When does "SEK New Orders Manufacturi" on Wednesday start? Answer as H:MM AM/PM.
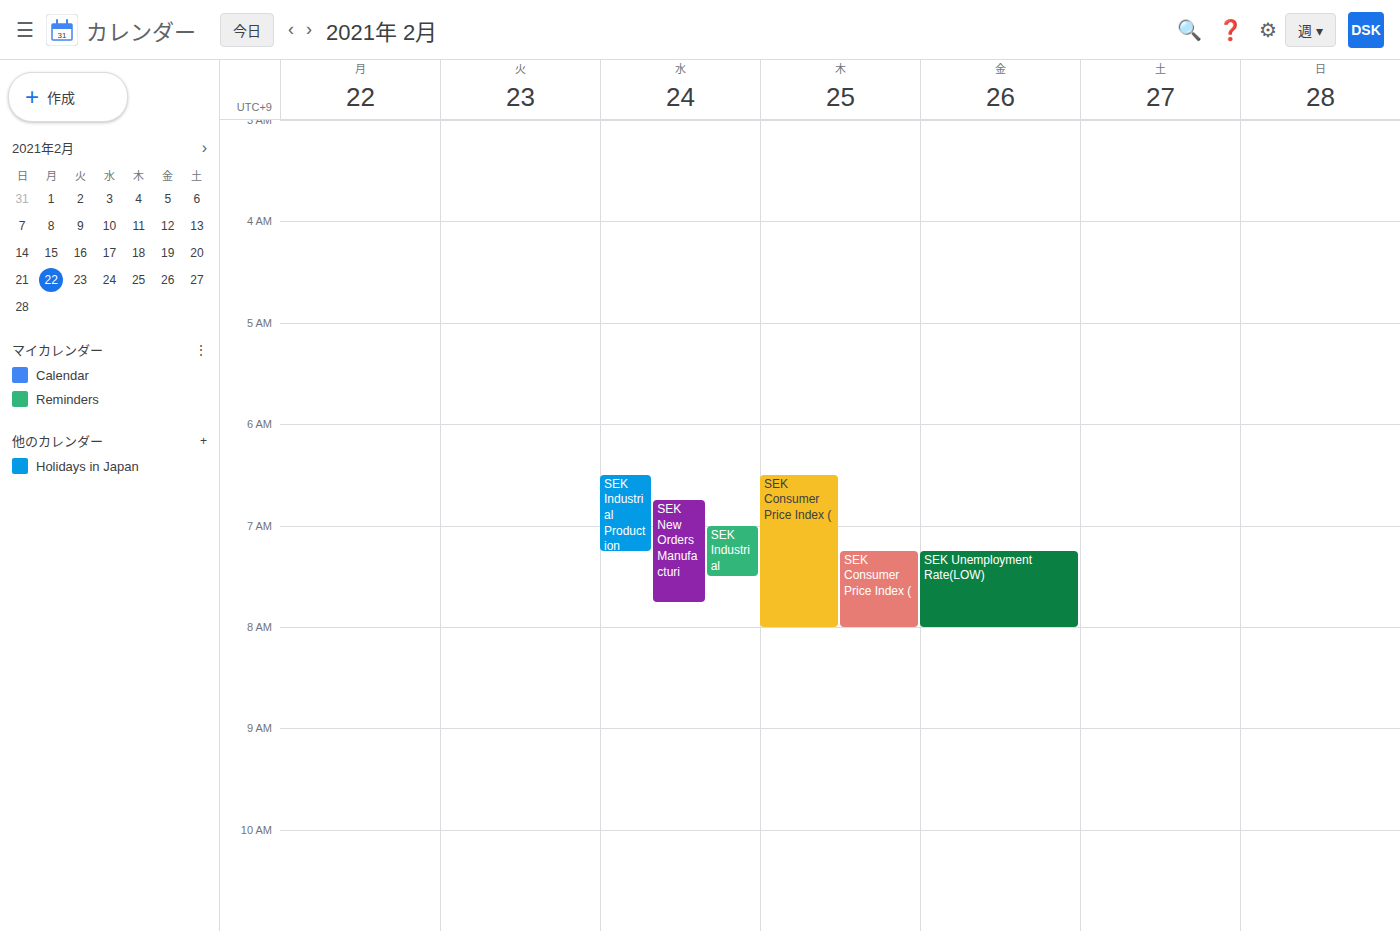
6:45 AM